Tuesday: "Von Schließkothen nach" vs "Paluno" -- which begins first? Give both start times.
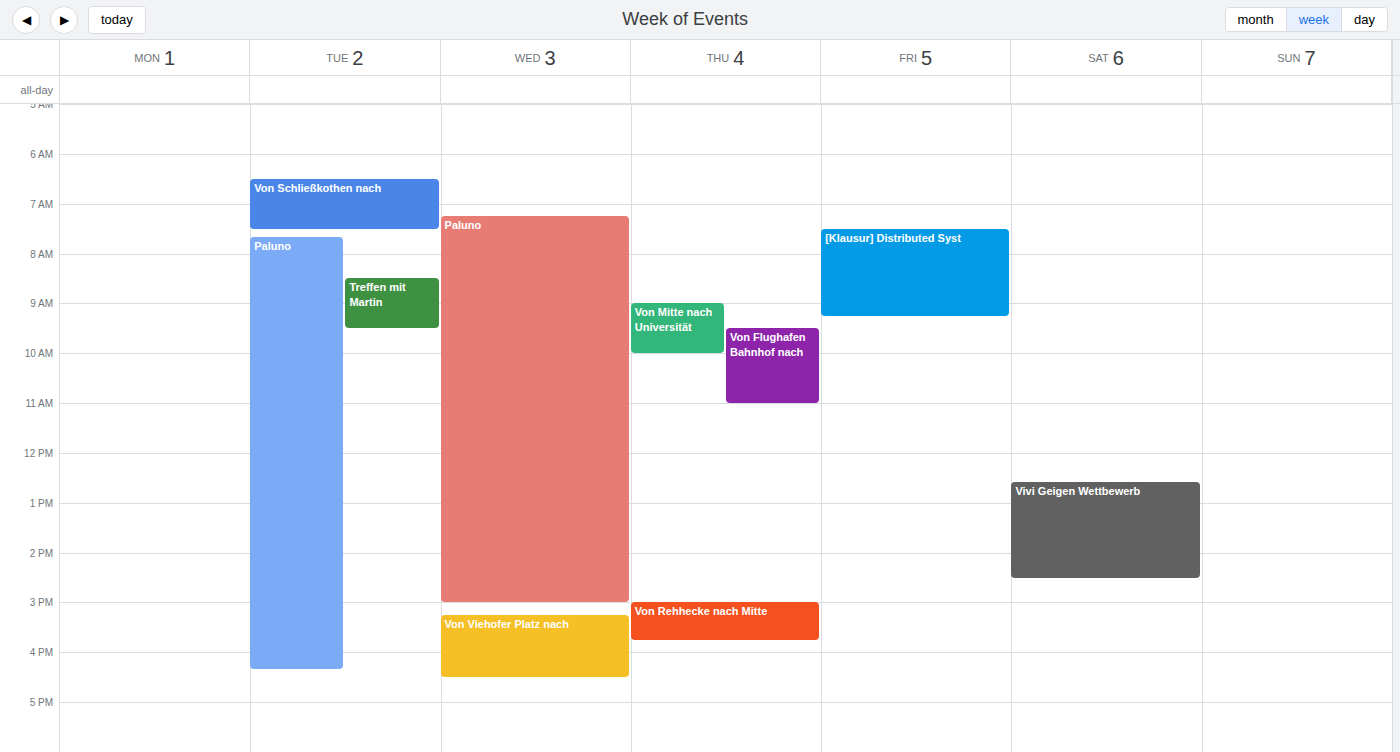
"Von Schließkothen nach" 6:30 AM; "Paluno" 7:40 AM.